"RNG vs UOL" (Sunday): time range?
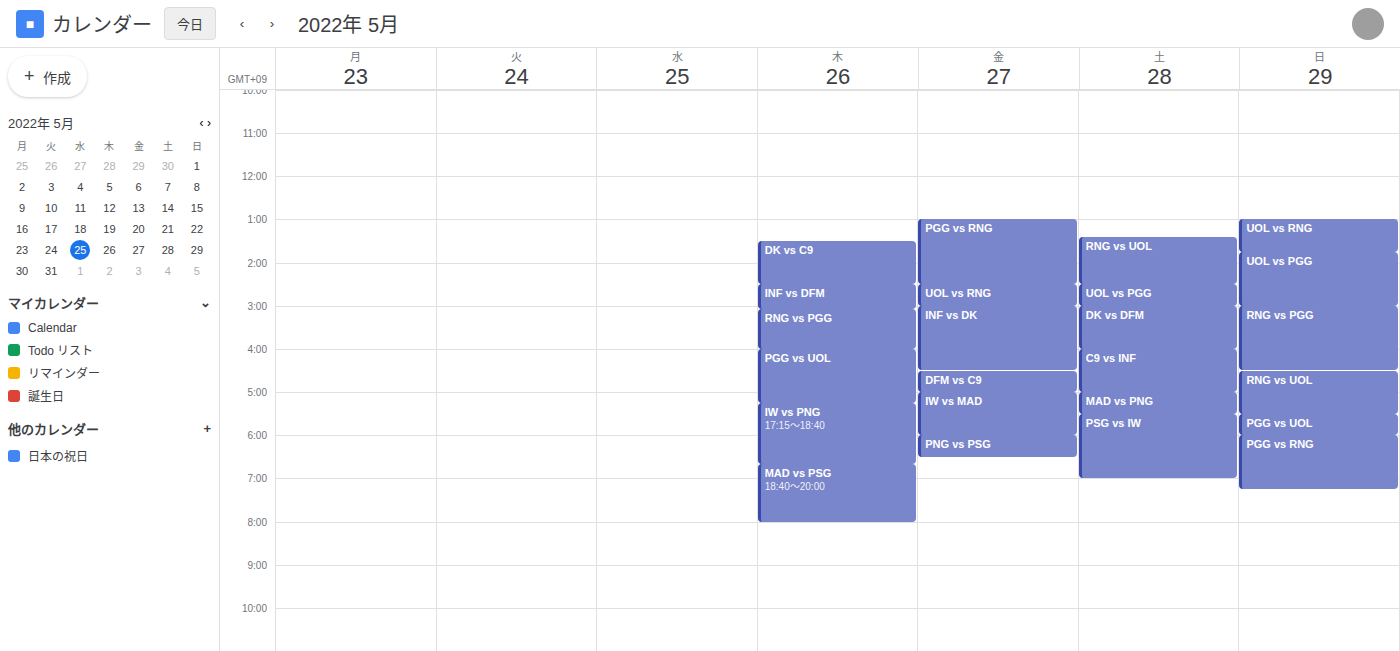
16:30 to 17:30